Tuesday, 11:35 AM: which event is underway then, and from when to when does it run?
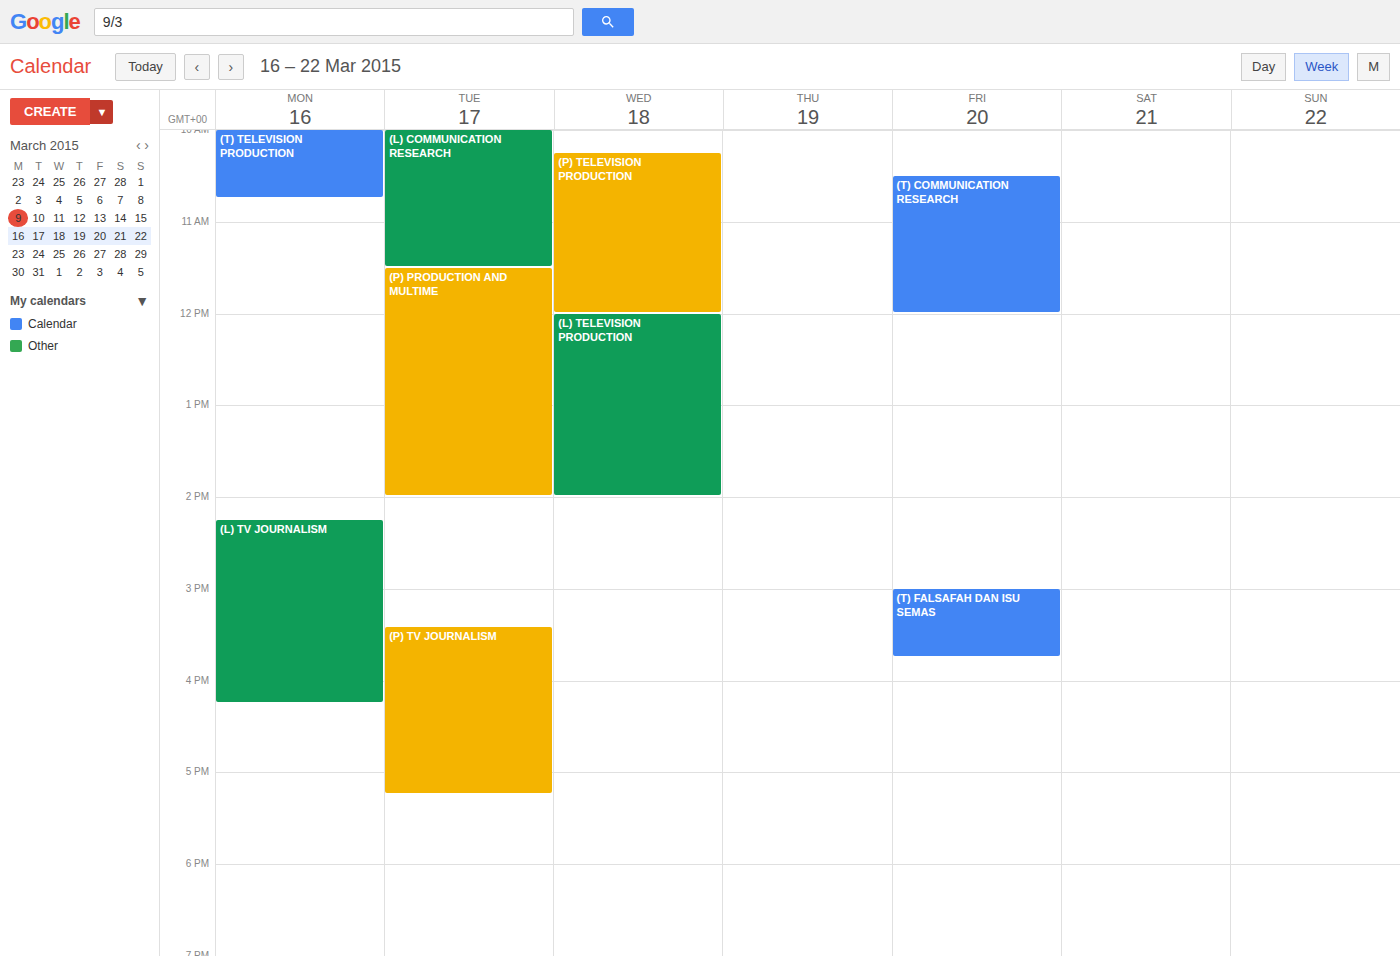
"(P) PRODUCTION AND MULTIME", 11:30 AM to 2:00 PM